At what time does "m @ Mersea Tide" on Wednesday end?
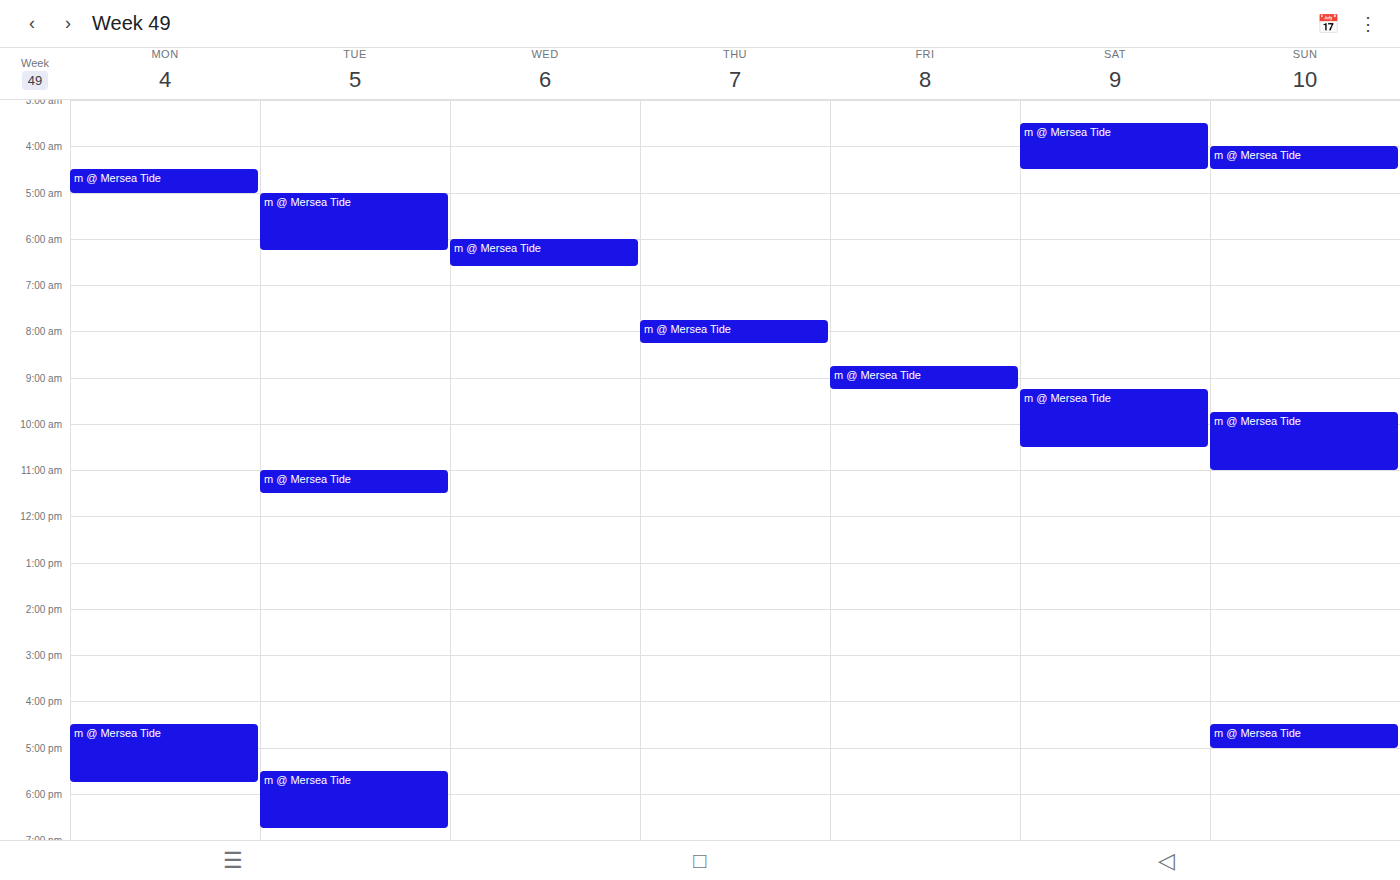
6:35 AM